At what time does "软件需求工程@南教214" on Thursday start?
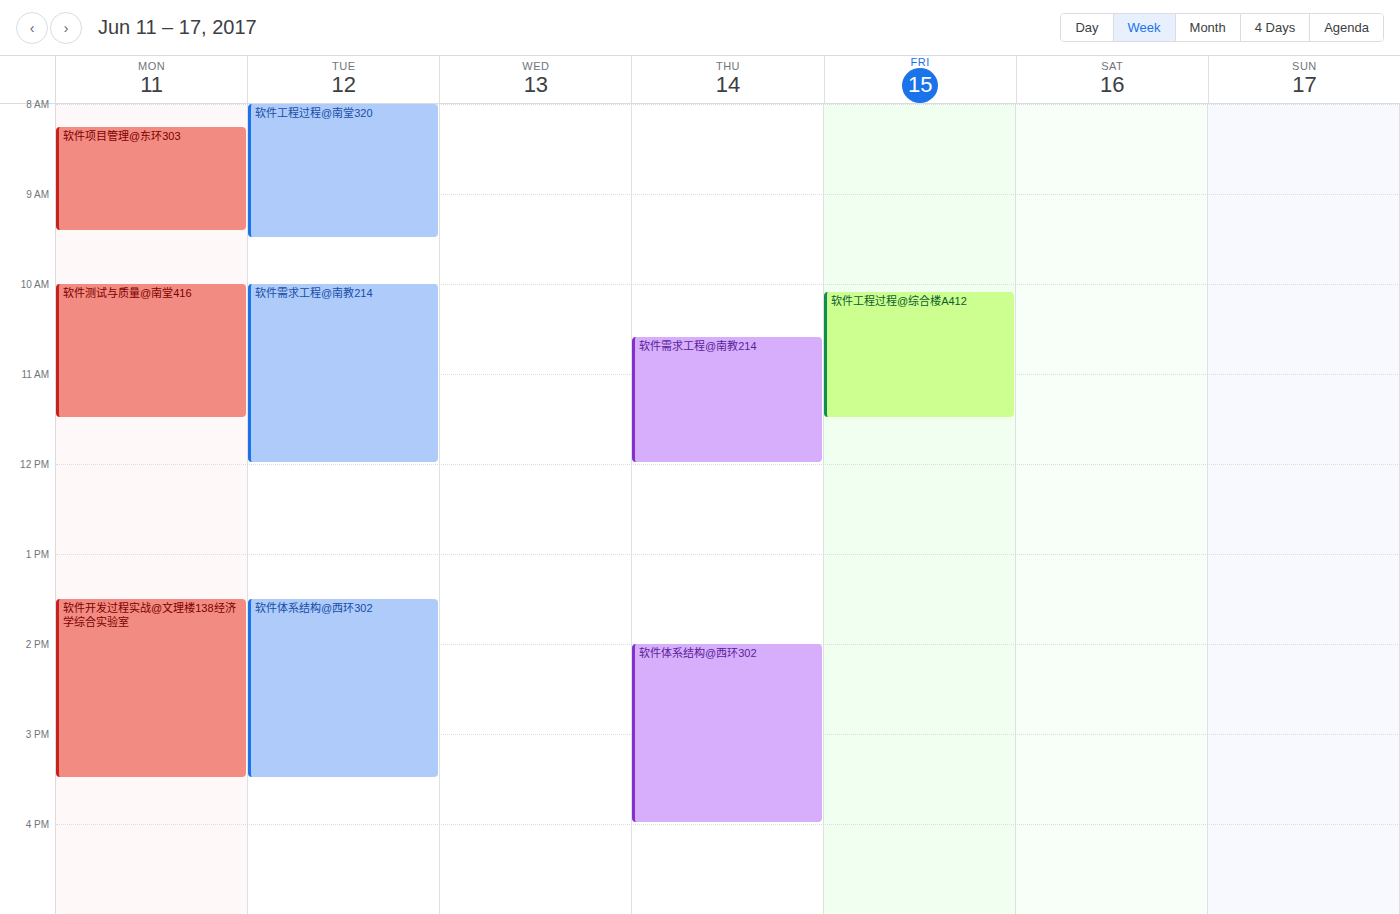
10:35 AM